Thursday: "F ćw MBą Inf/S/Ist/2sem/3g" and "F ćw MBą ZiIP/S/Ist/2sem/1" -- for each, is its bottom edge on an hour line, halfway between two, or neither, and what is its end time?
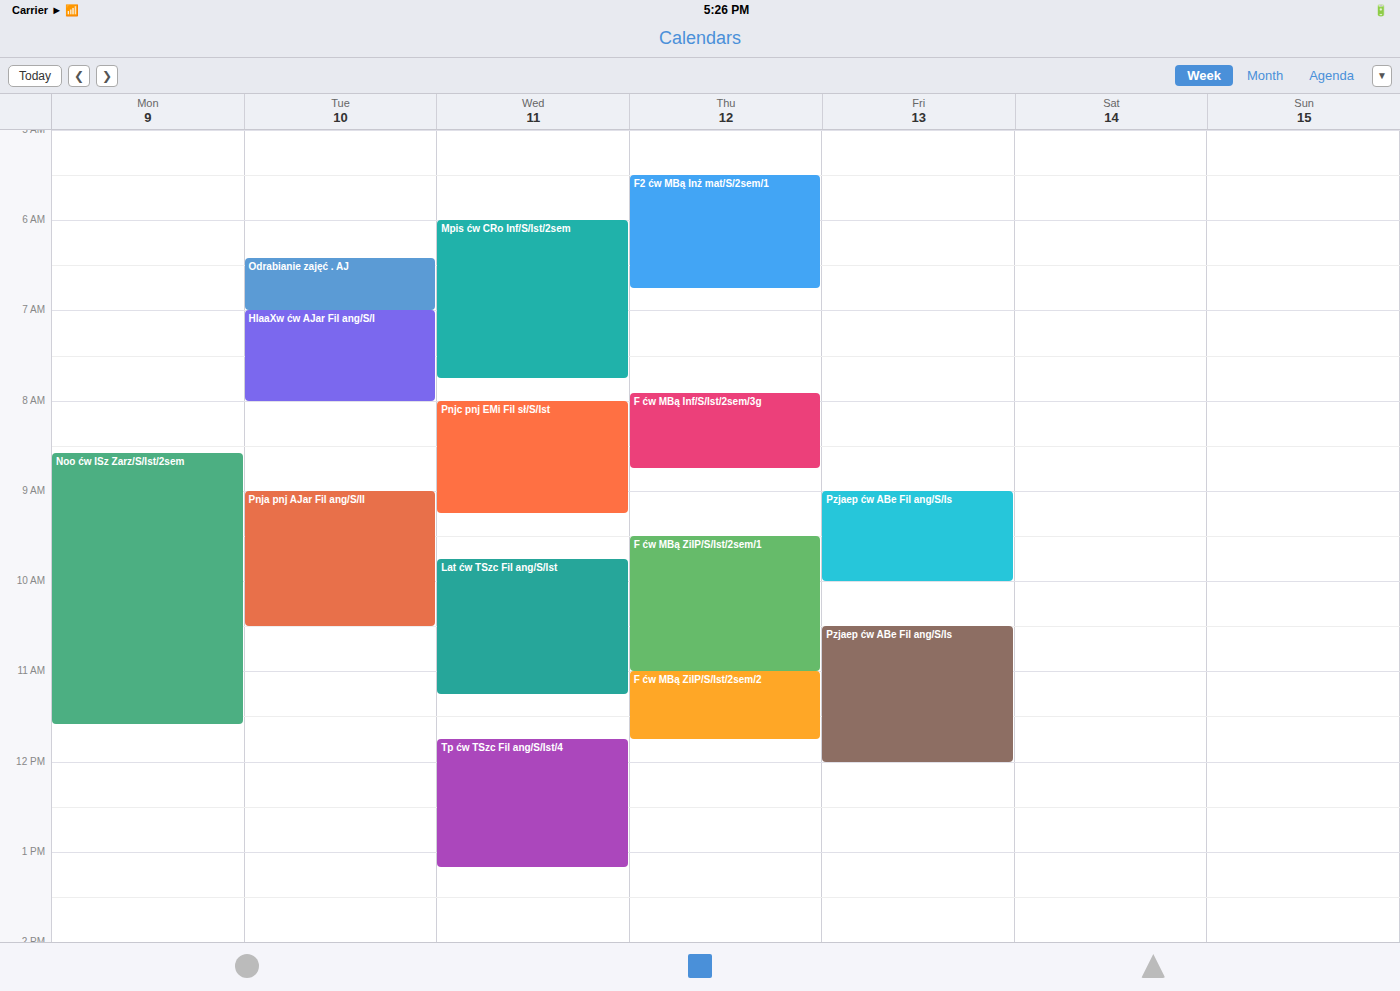
"F ćw MBą Inf/S/Ist/2sem/3g": 8:45 AM, neither: three quarters of the way from the 8 AM line to the 9 AM line. "F ćw MBą ZiIP/S/Ist/2sem/1": 11:00 AM, exactly on the 11 AM line.